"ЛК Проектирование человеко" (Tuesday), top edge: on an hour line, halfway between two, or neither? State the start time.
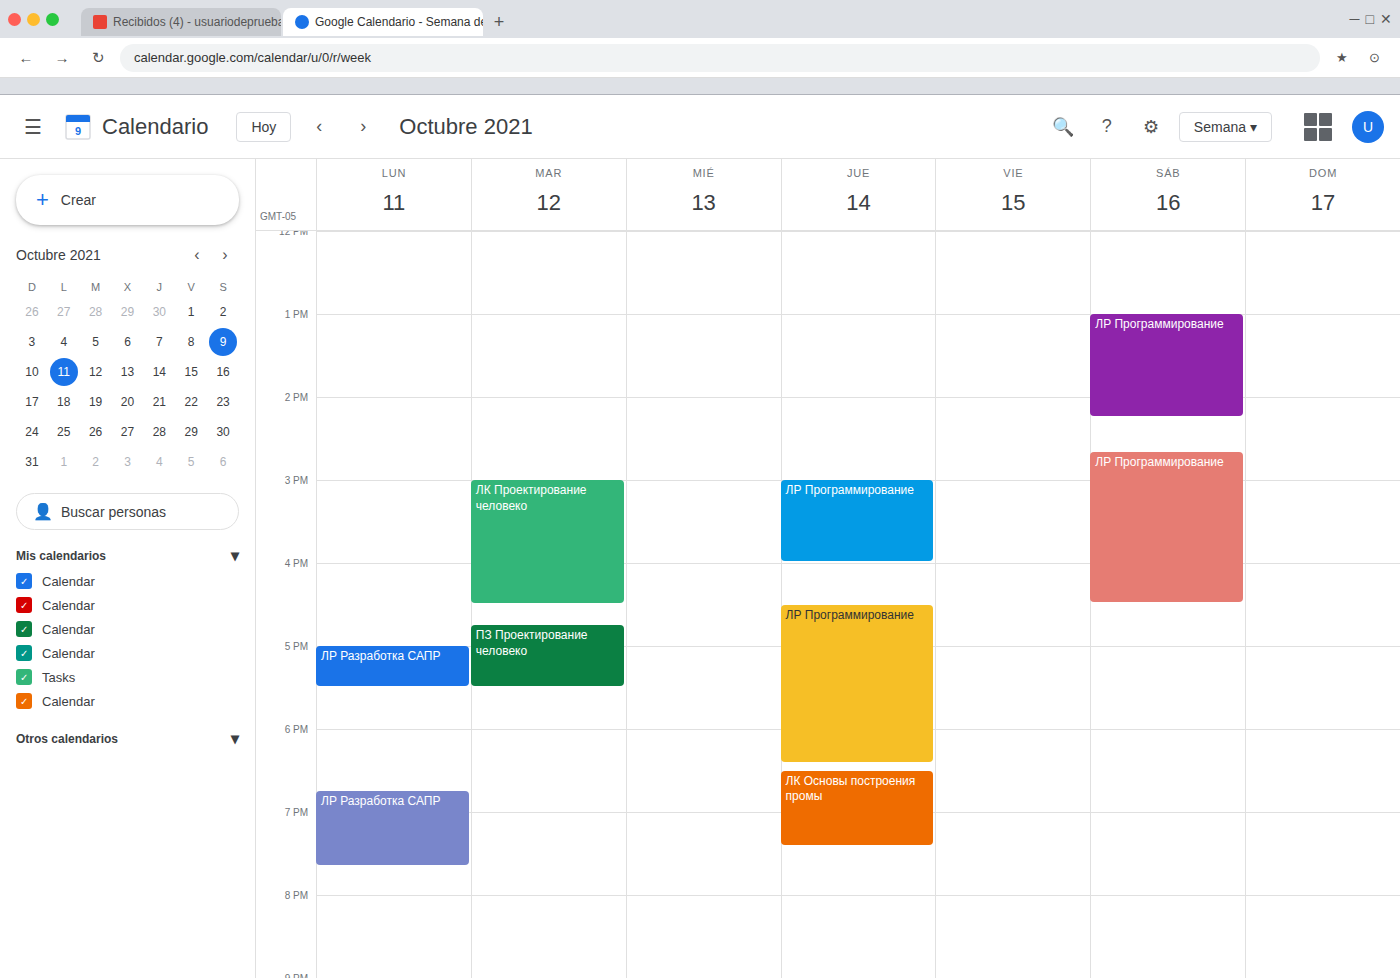
15:00 -- exactly on the 15:00 line.